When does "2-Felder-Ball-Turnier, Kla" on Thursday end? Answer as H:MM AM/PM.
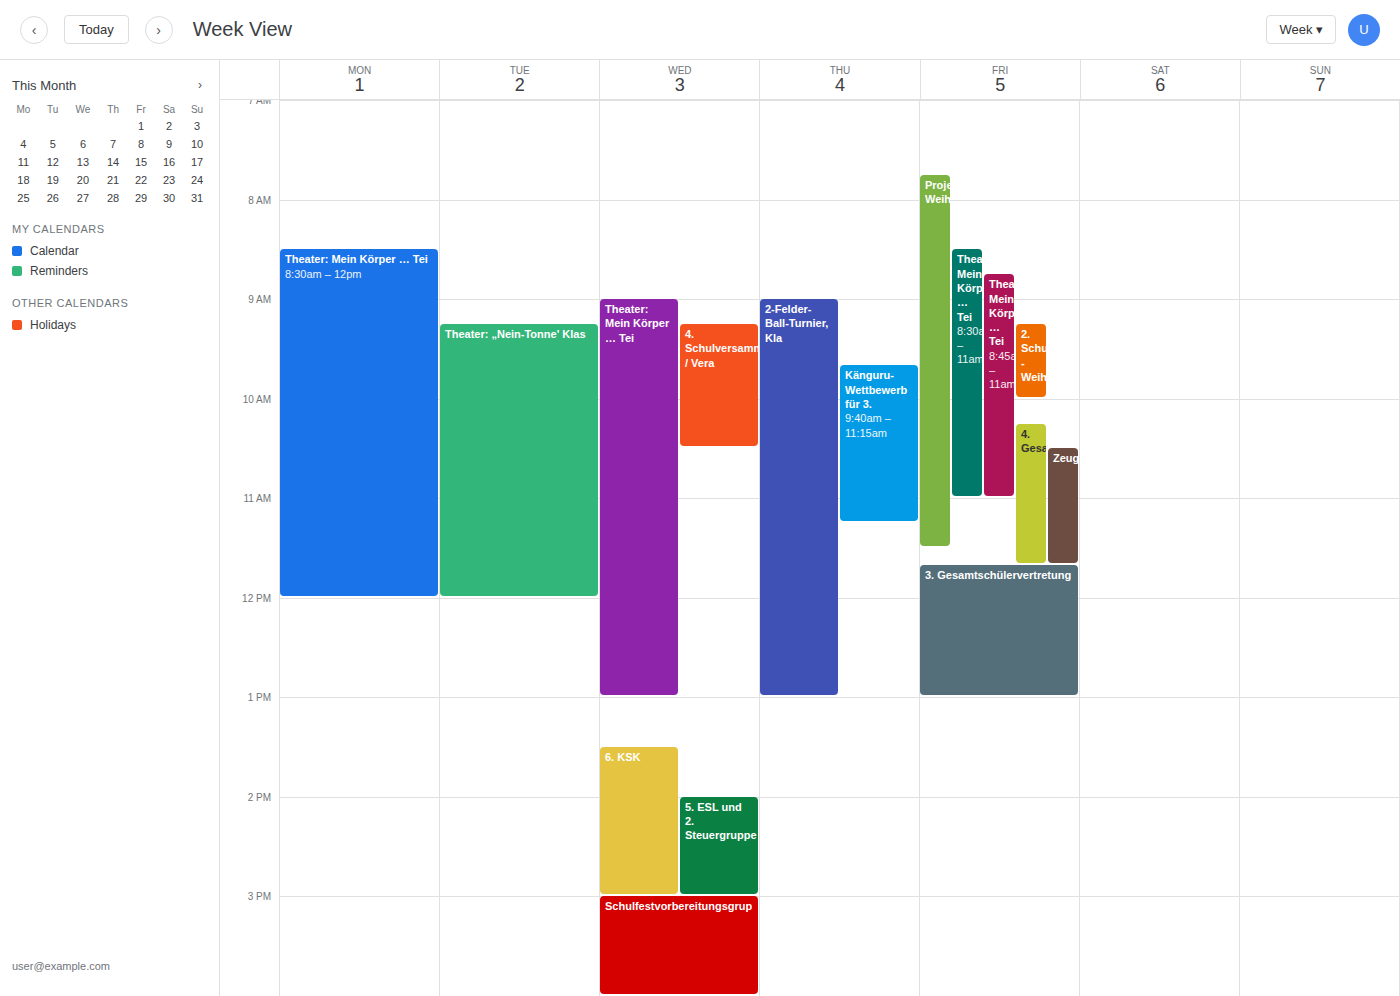
1:00 PM